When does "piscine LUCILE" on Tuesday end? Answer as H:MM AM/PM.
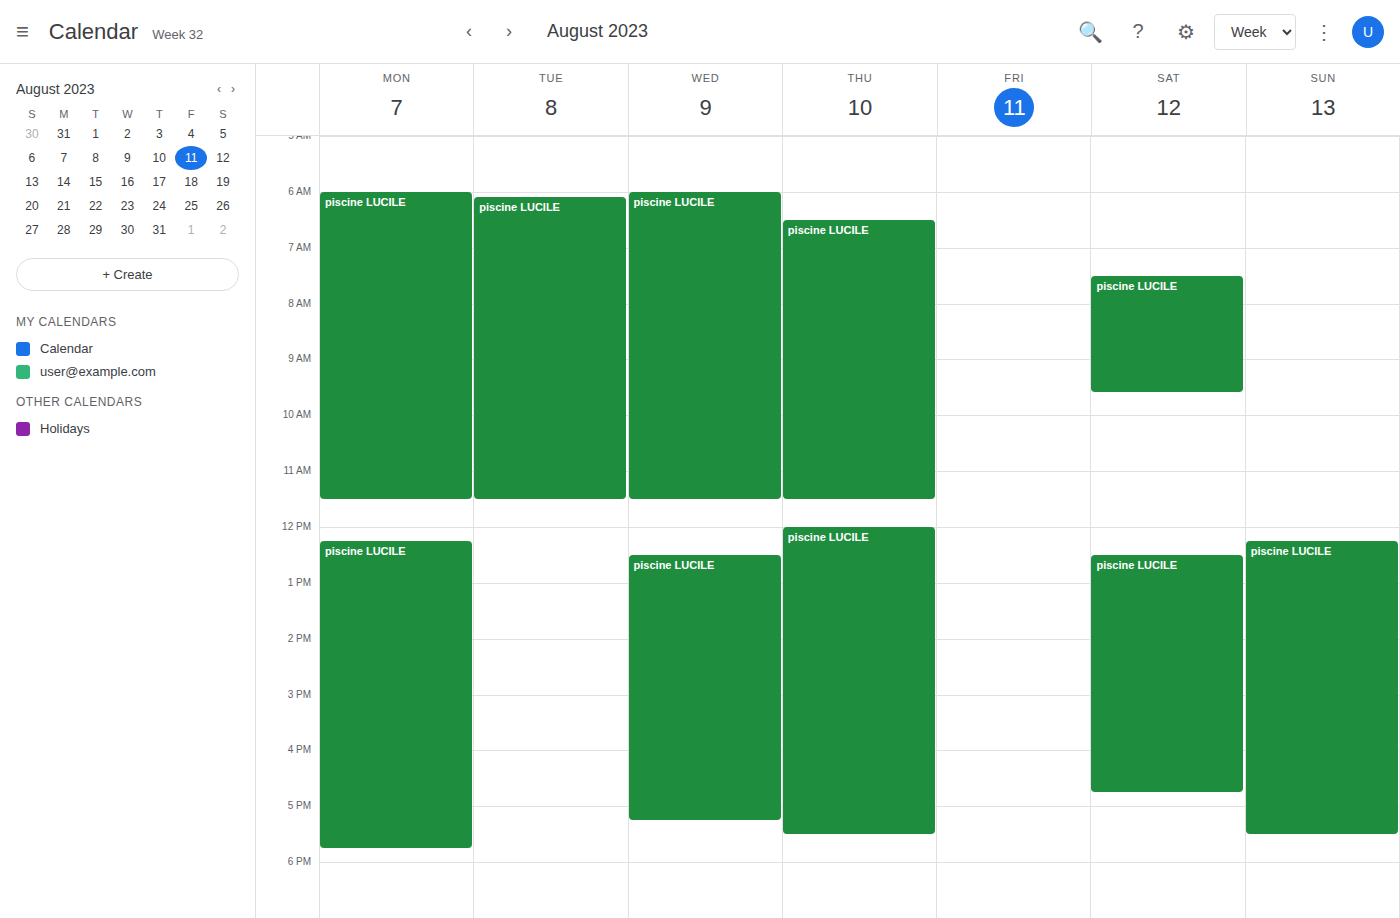
11:30 AM